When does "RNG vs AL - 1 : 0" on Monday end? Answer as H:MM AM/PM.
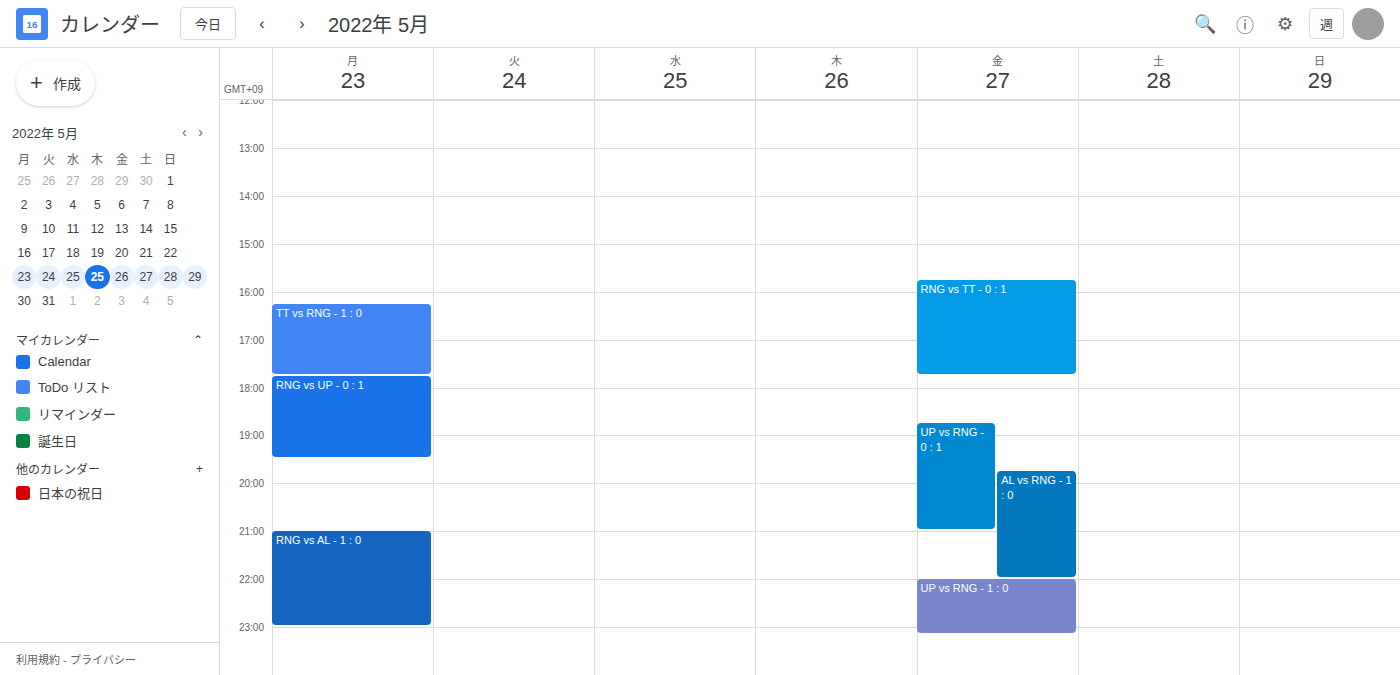
11:00 PM